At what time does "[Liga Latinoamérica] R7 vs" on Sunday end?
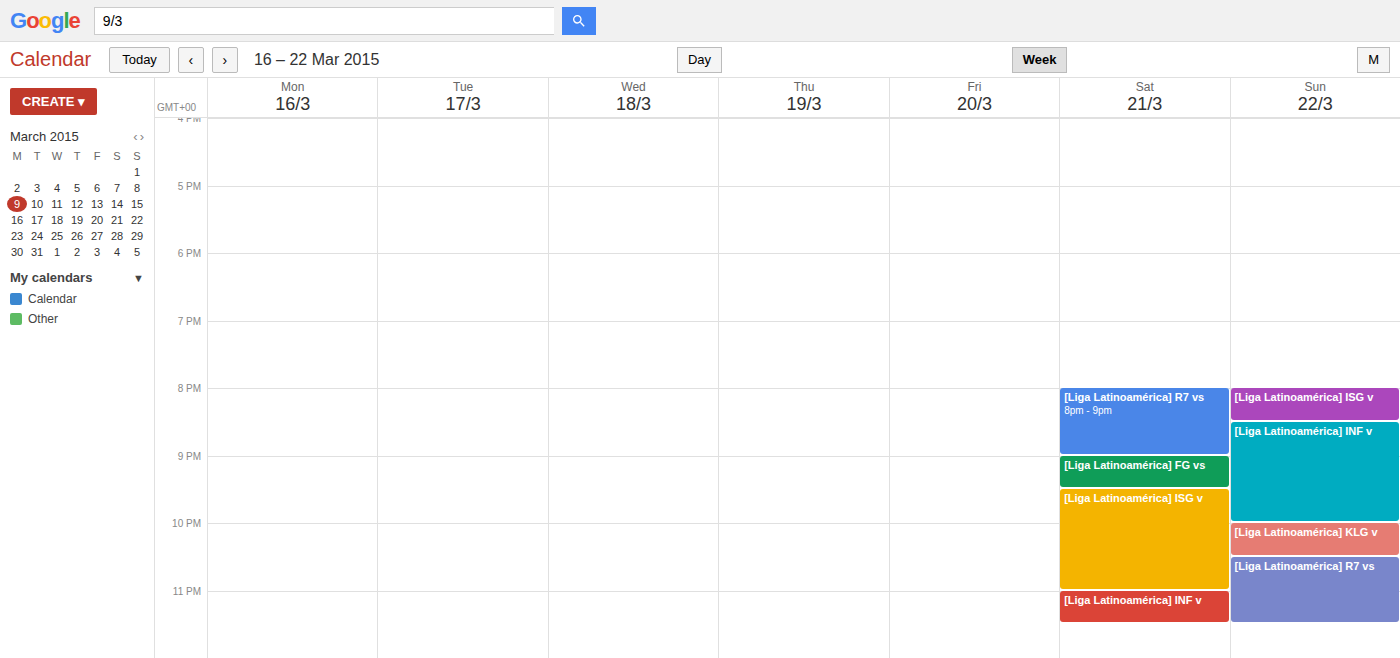
11:30 PM